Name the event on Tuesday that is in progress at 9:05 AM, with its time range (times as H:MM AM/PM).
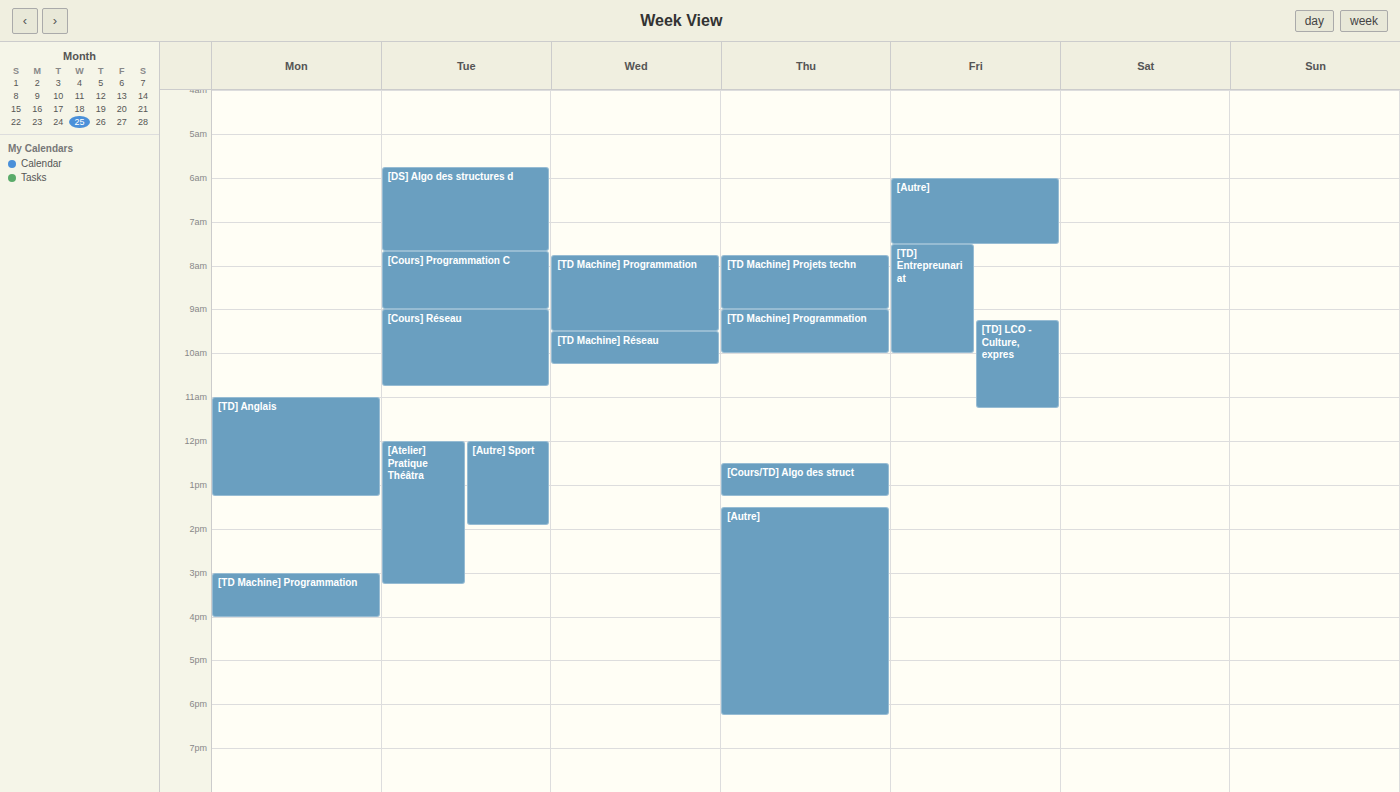
"[Cours] Réseau", 9:00 AM to 10:45 AM